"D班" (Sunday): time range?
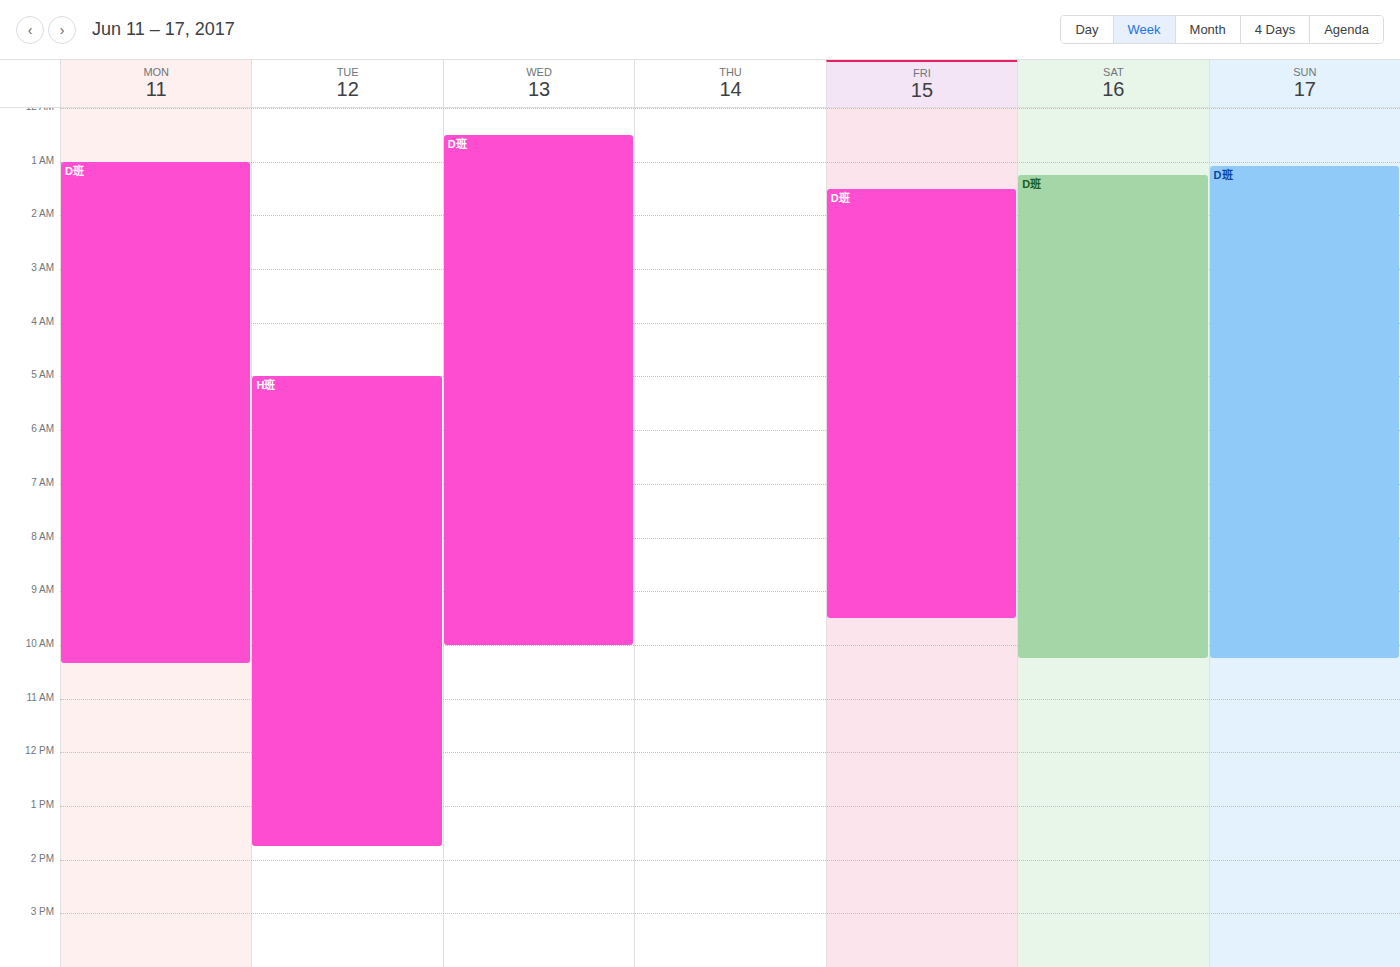
1:05 AM to 10:15 AM